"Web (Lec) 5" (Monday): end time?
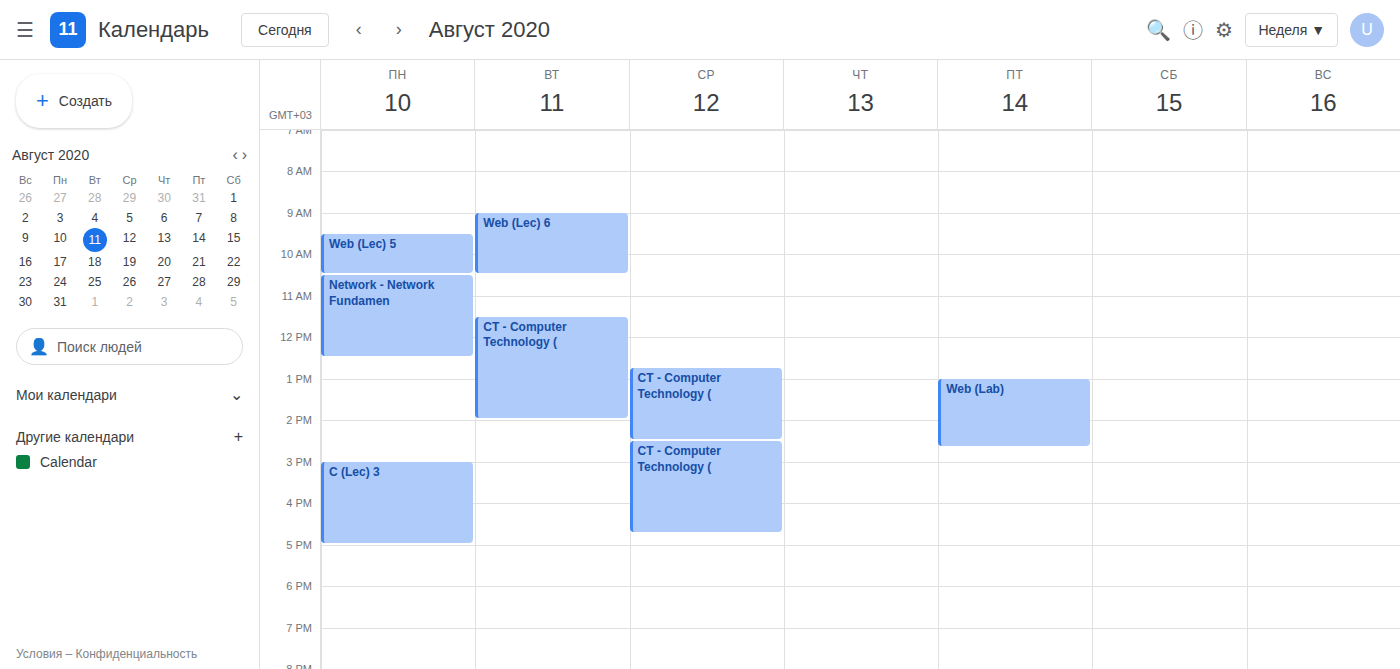
10:30 AM